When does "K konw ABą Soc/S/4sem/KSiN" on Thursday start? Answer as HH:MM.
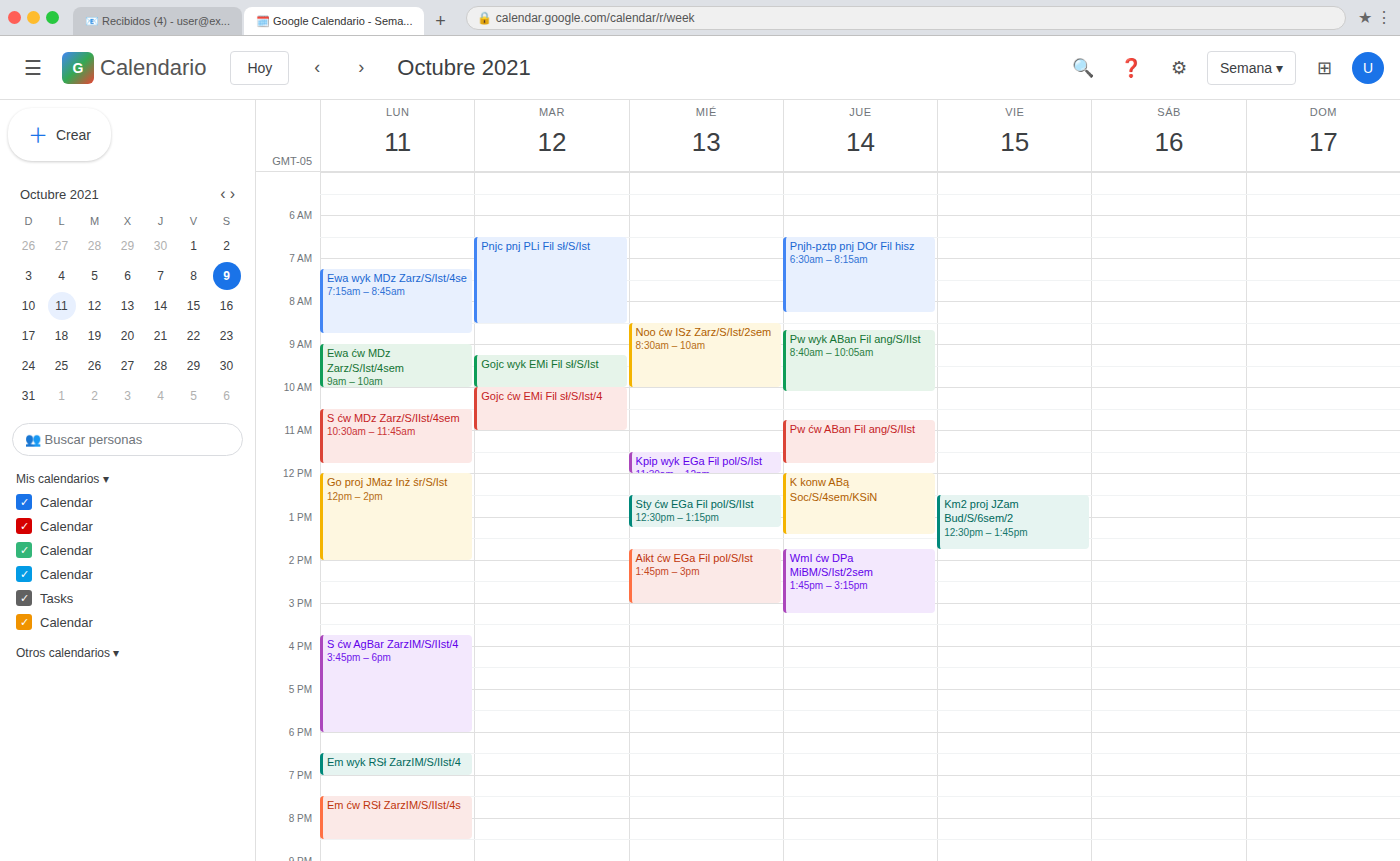
12:00